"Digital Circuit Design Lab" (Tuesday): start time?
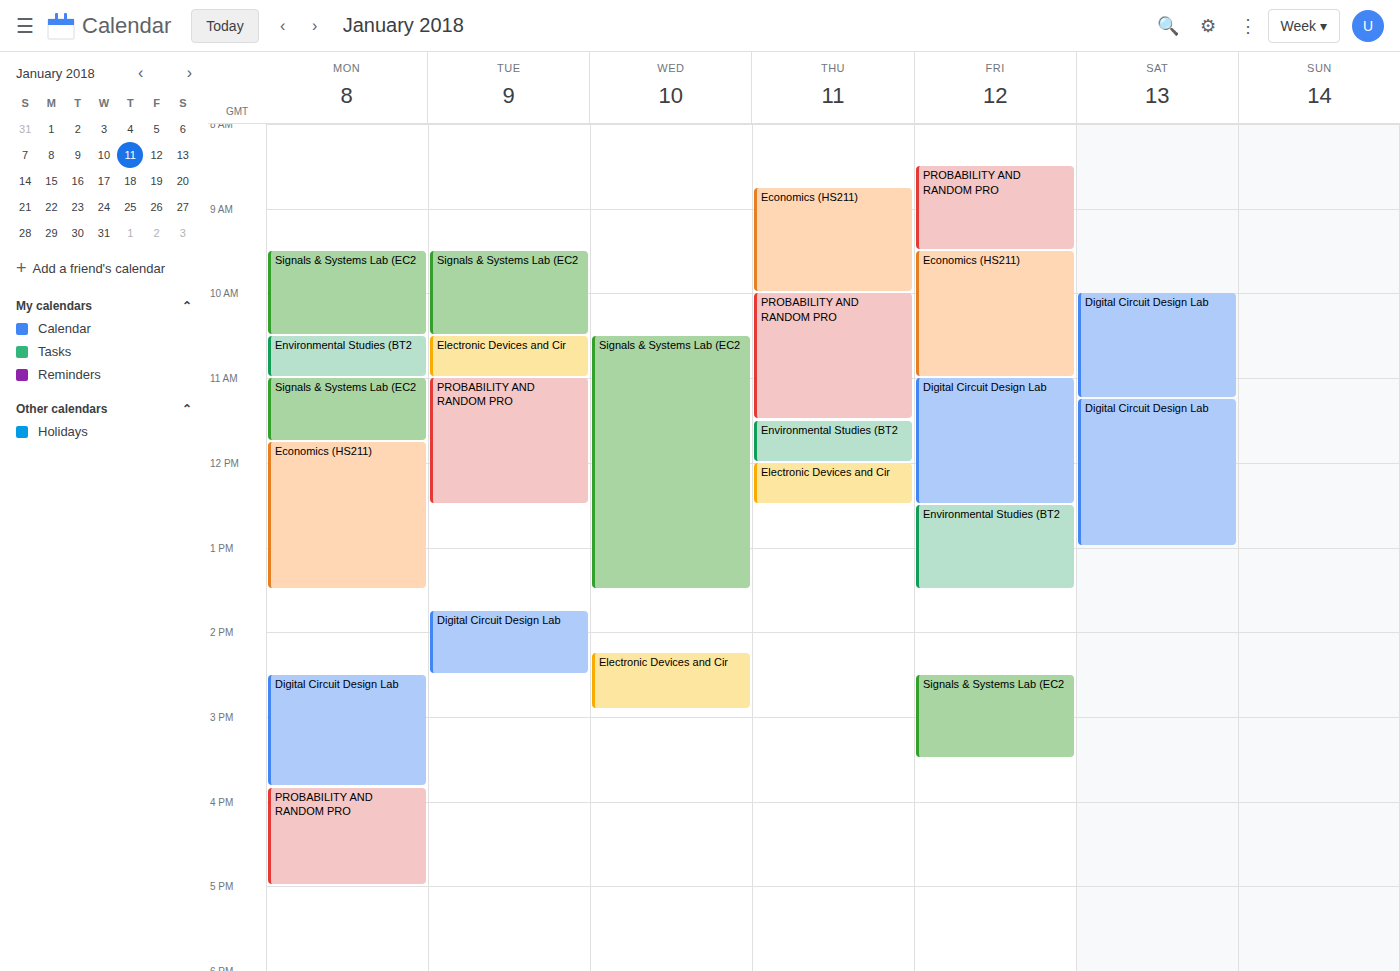
13:45